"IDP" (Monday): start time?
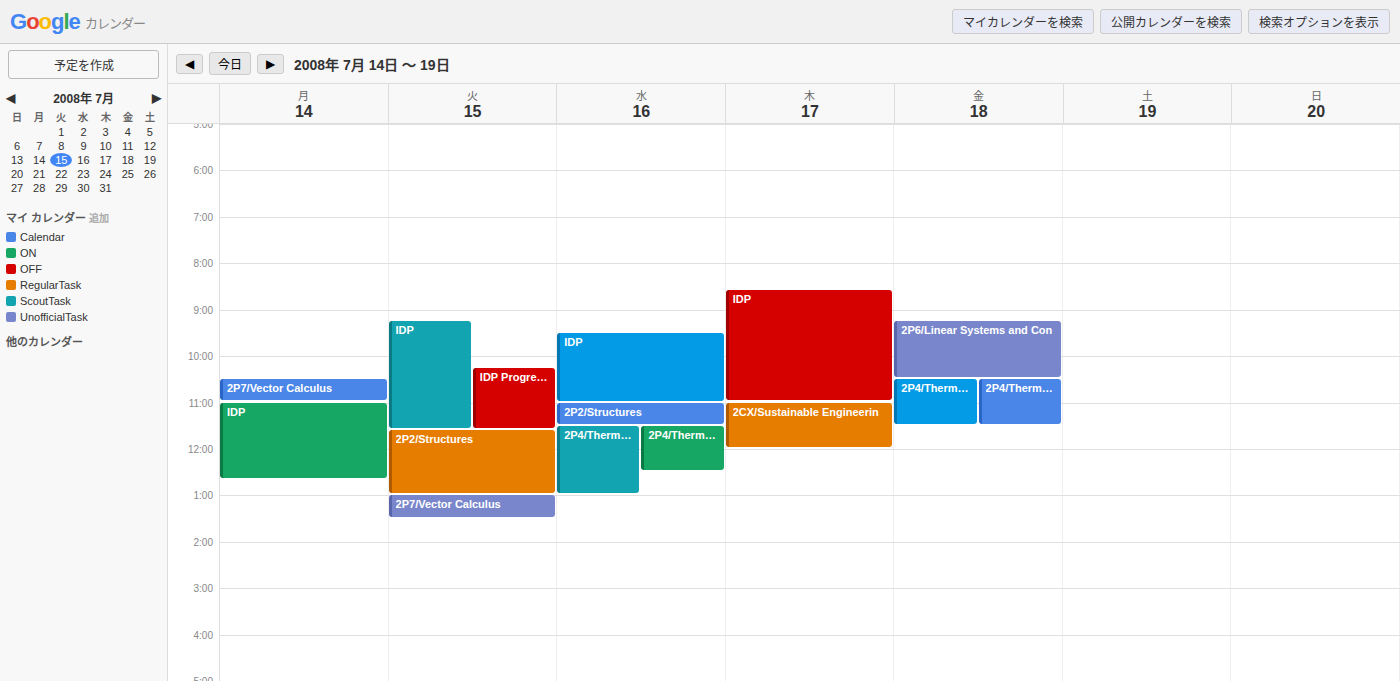
11:00 AM